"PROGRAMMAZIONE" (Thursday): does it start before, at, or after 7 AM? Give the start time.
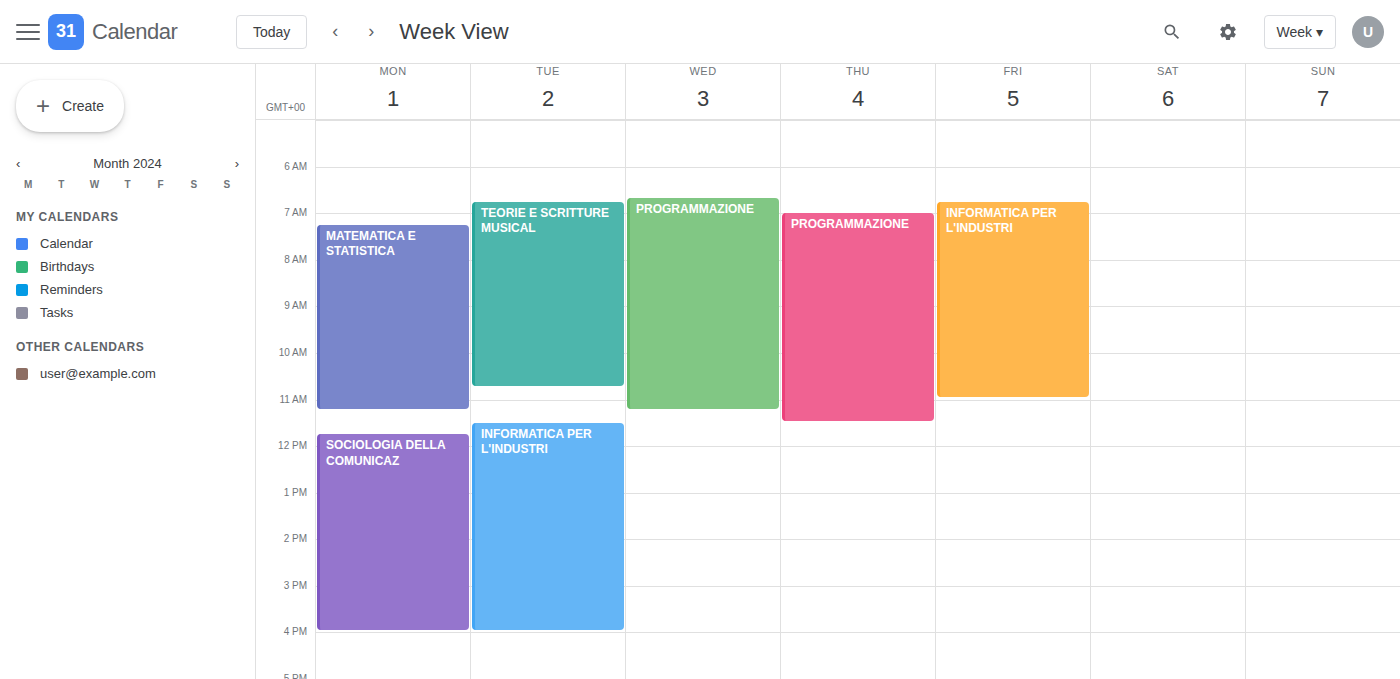
7:00 AM -- exactly at 7 AM, on the 7 AM line.